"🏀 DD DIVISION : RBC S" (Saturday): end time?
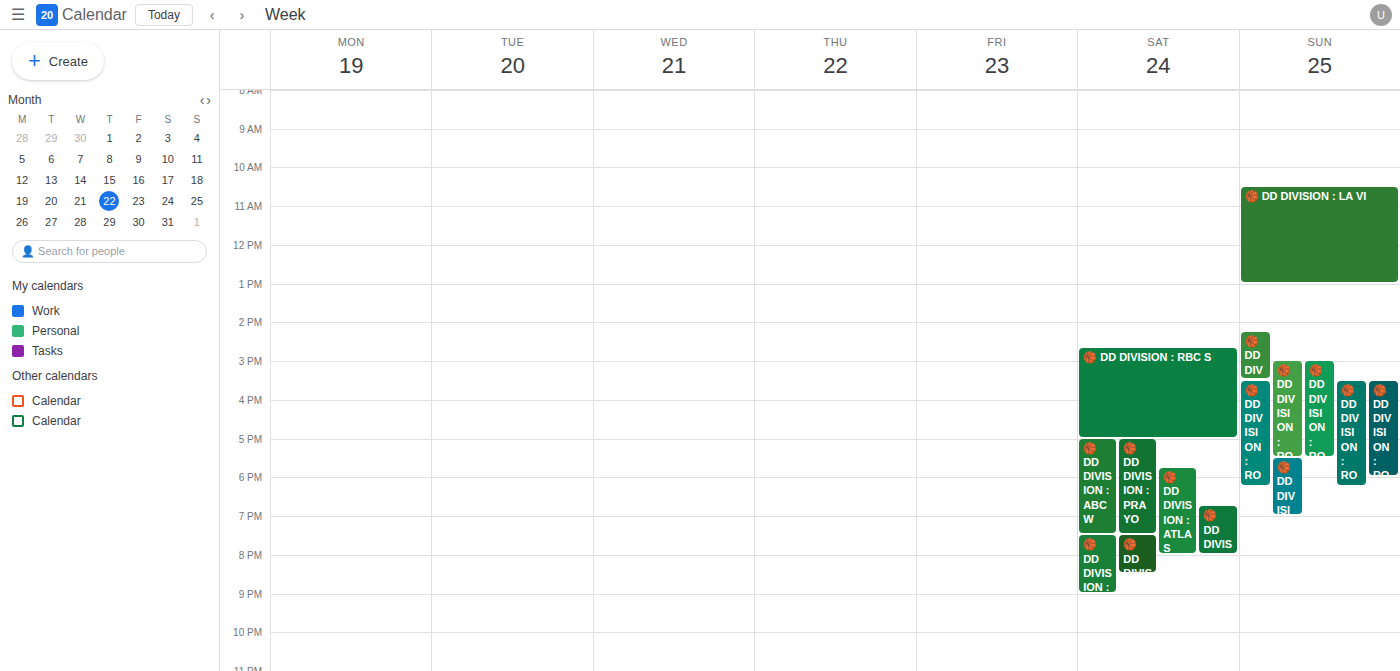
17:00